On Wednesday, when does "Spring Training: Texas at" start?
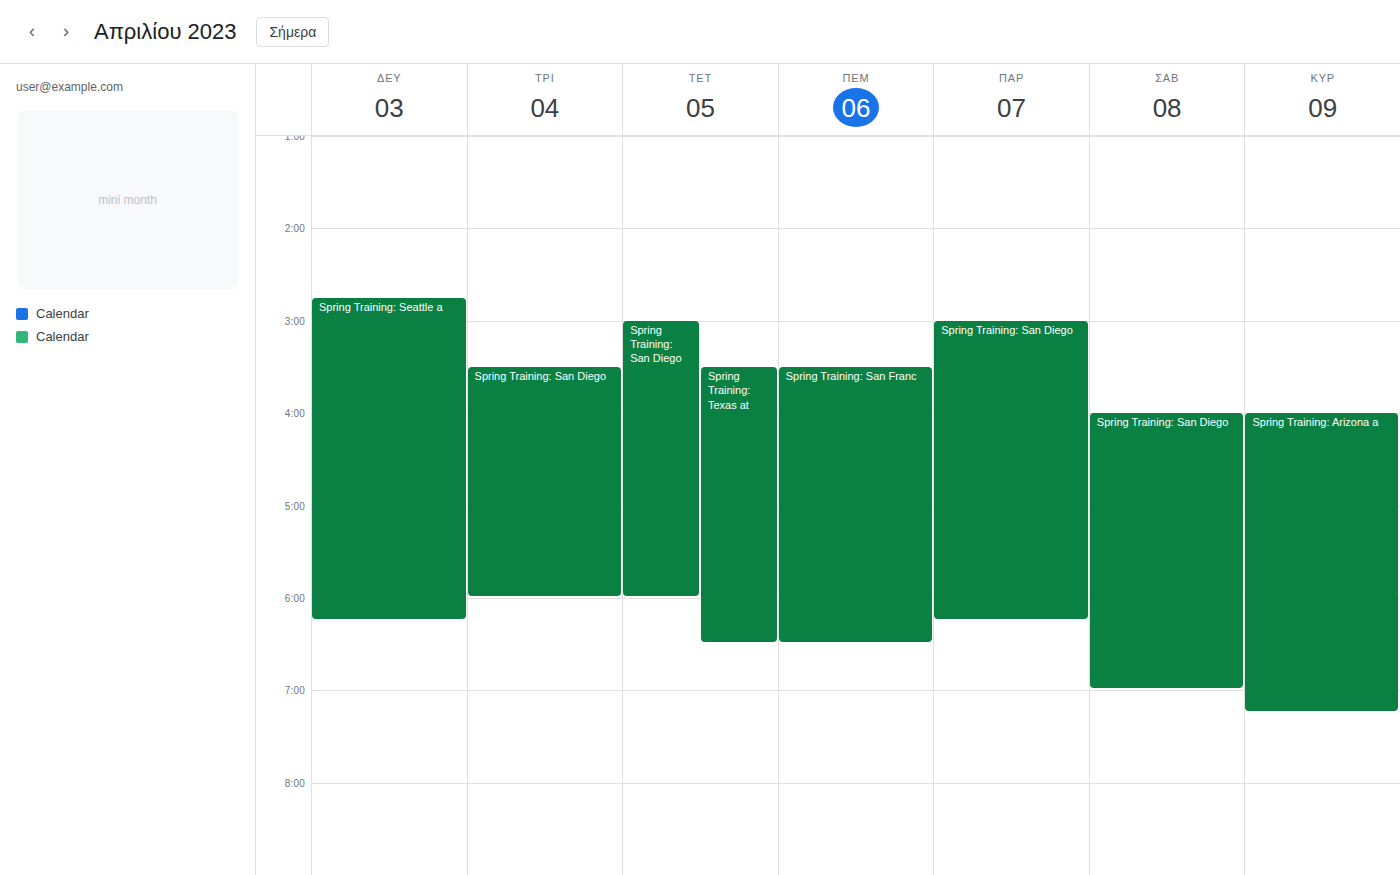
3:30 PM